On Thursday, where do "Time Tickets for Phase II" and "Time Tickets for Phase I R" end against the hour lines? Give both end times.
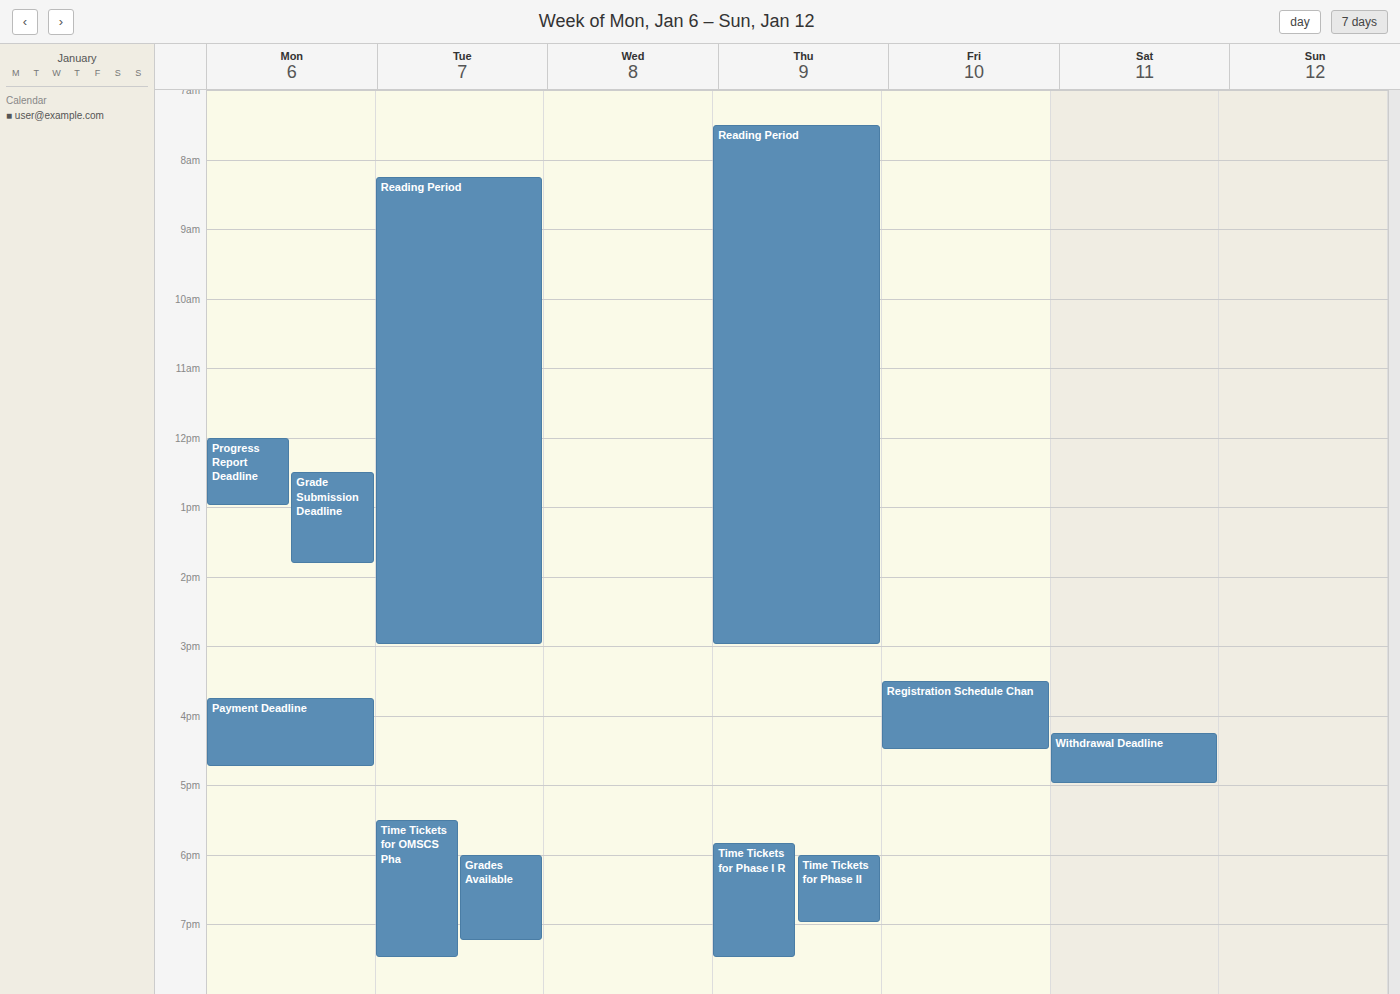
"Time Tickets for Phase II": 7:00 PM, exactly on the 7 PM line. "Time Tickets for Phase I R": 7:30 PM, halfway between the 7 PM and 8 PM lines.